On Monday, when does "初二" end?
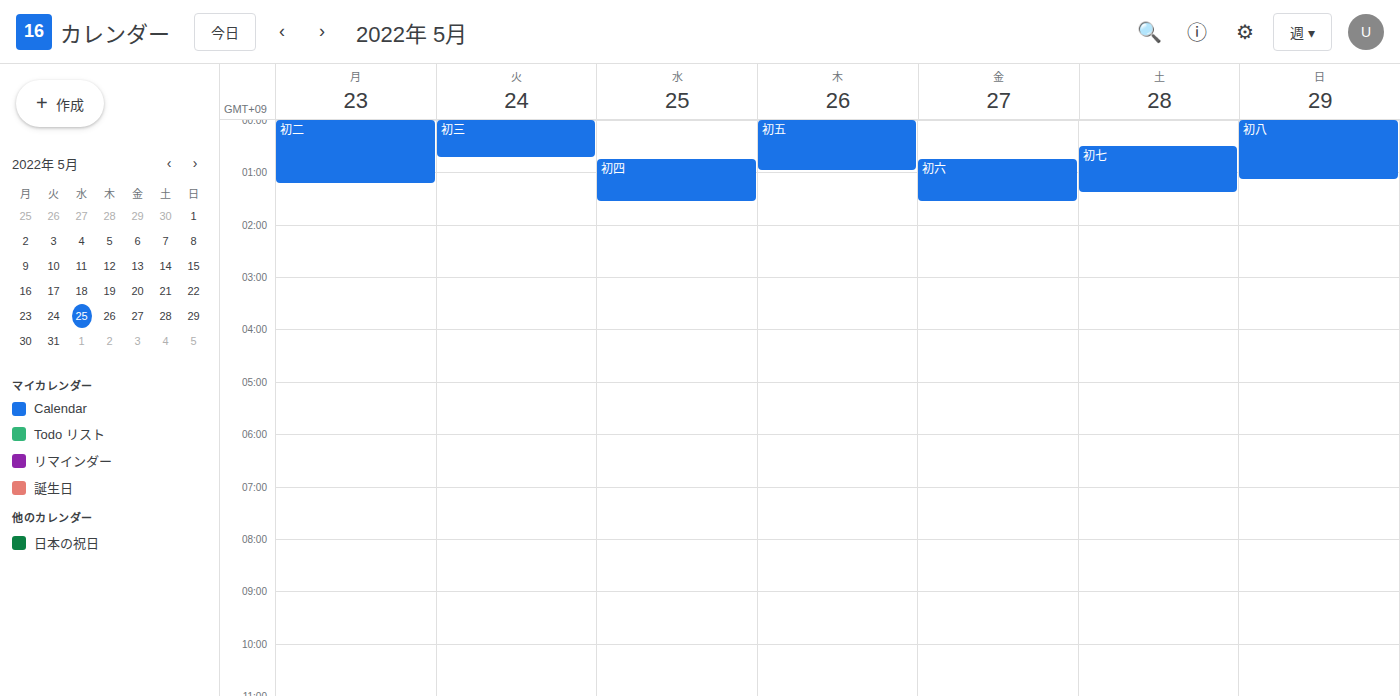
1:15 AM